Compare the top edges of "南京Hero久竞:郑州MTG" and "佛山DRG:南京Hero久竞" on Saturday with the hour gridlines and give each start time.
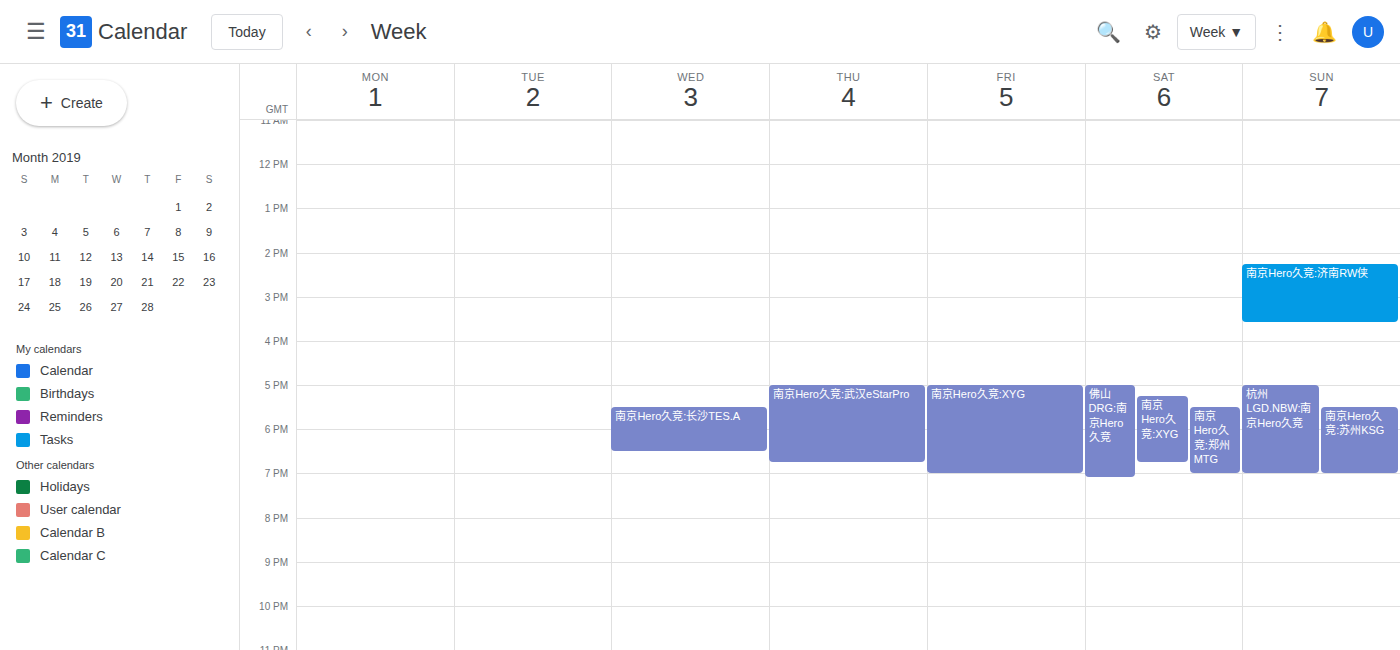
"南京Hero久竞:郑州MTG": 5:30 PM, halfway between the 5 PM and 6 PM lines. "佛山DRG:南京Hero久竞": 5:00 PM, exactly on the 5 PM line.